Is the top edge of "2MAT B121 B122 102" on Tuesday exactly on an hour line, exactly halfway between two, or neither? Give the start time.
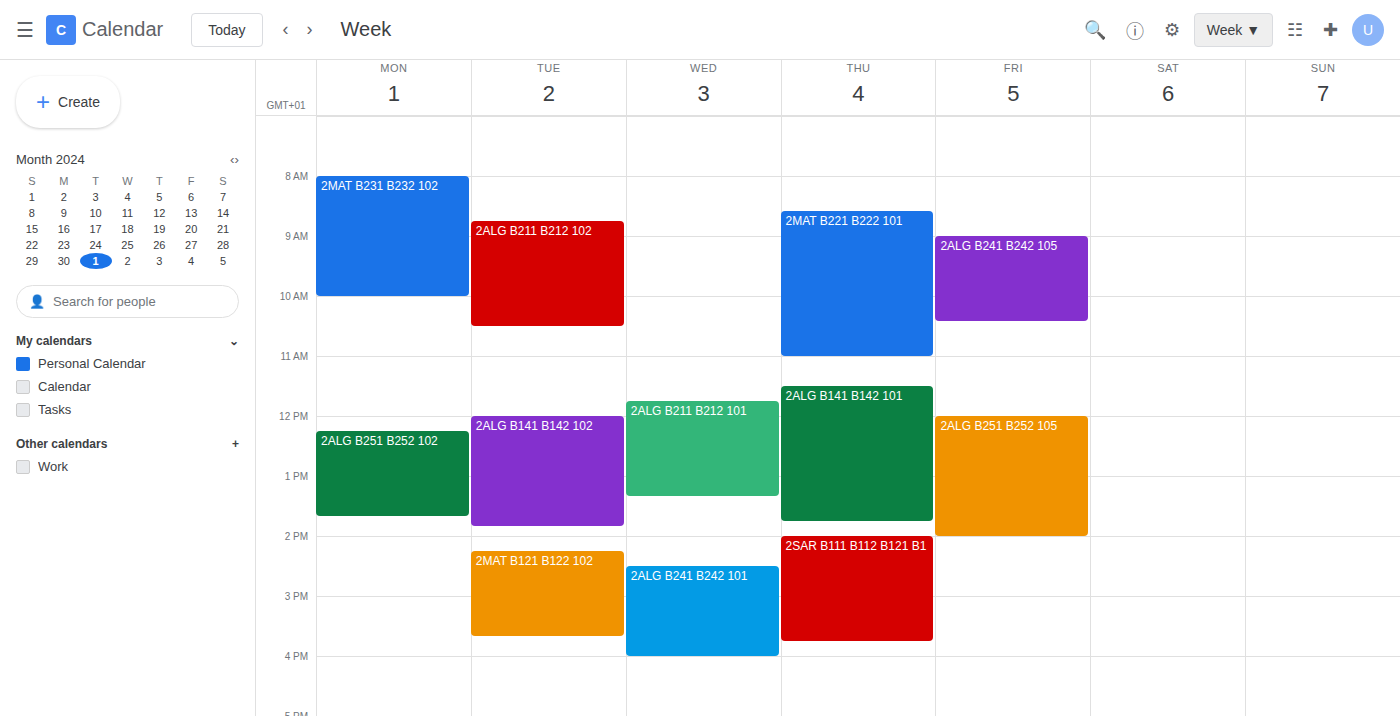
14:15 -- neither: a quarter of the way from the 14:00 line to the 15:00 line.